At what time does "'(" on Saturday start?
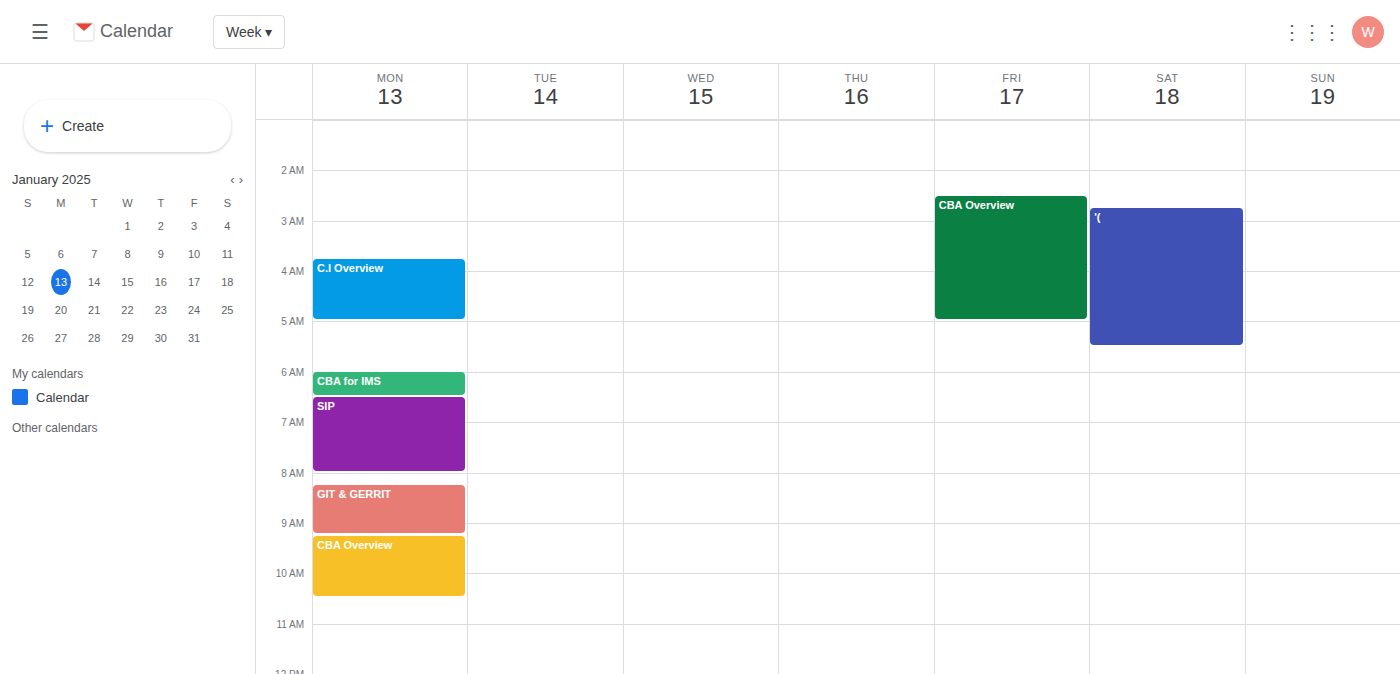
2:45 AM